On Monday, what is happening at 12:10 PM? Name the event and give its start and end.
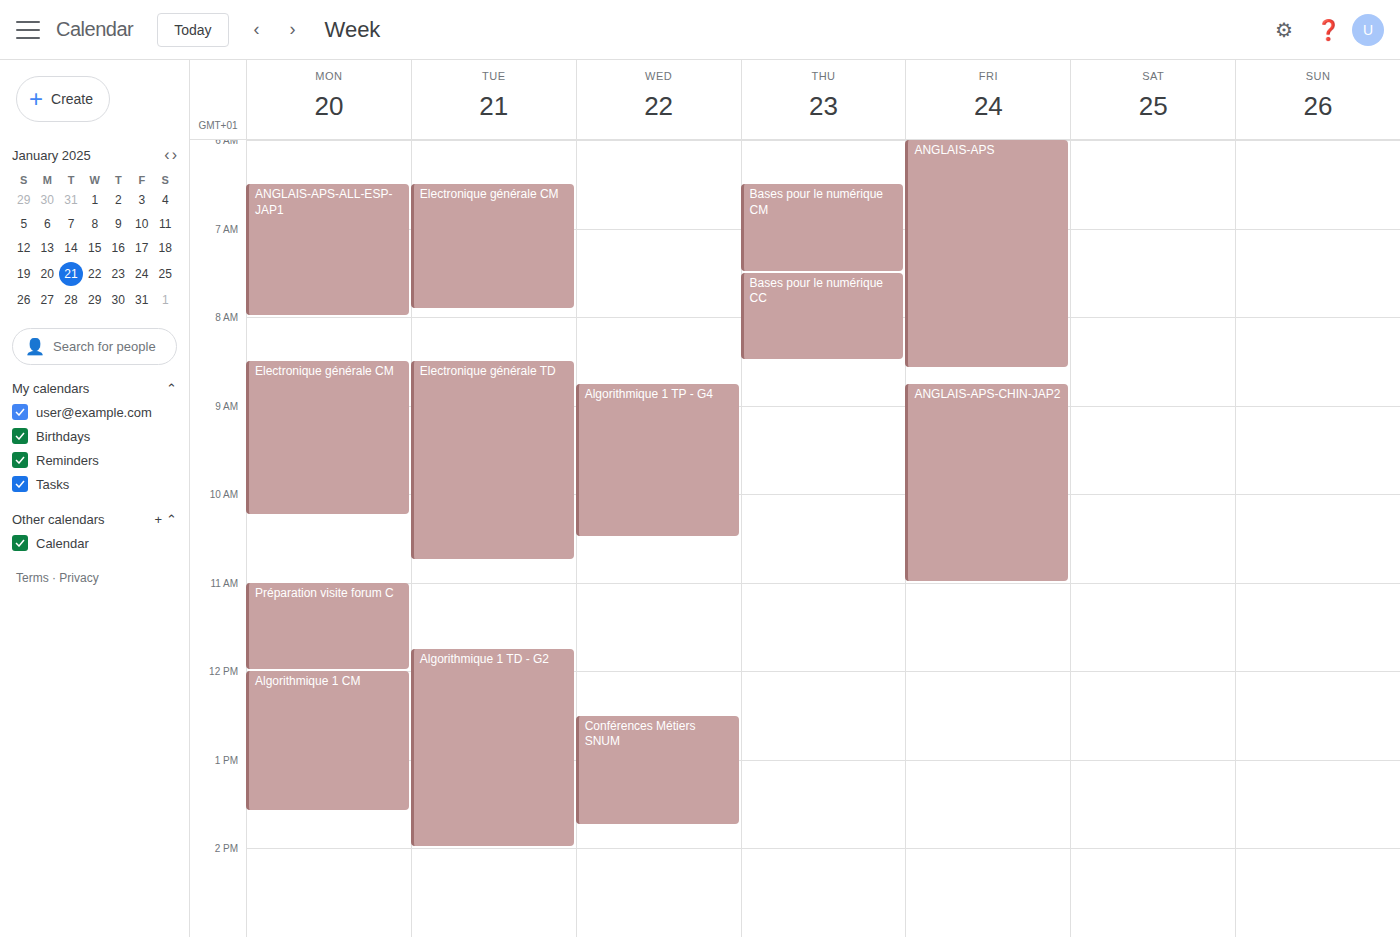
"Algorithmique 1 CM", 12:00 PM to 1:35 PM